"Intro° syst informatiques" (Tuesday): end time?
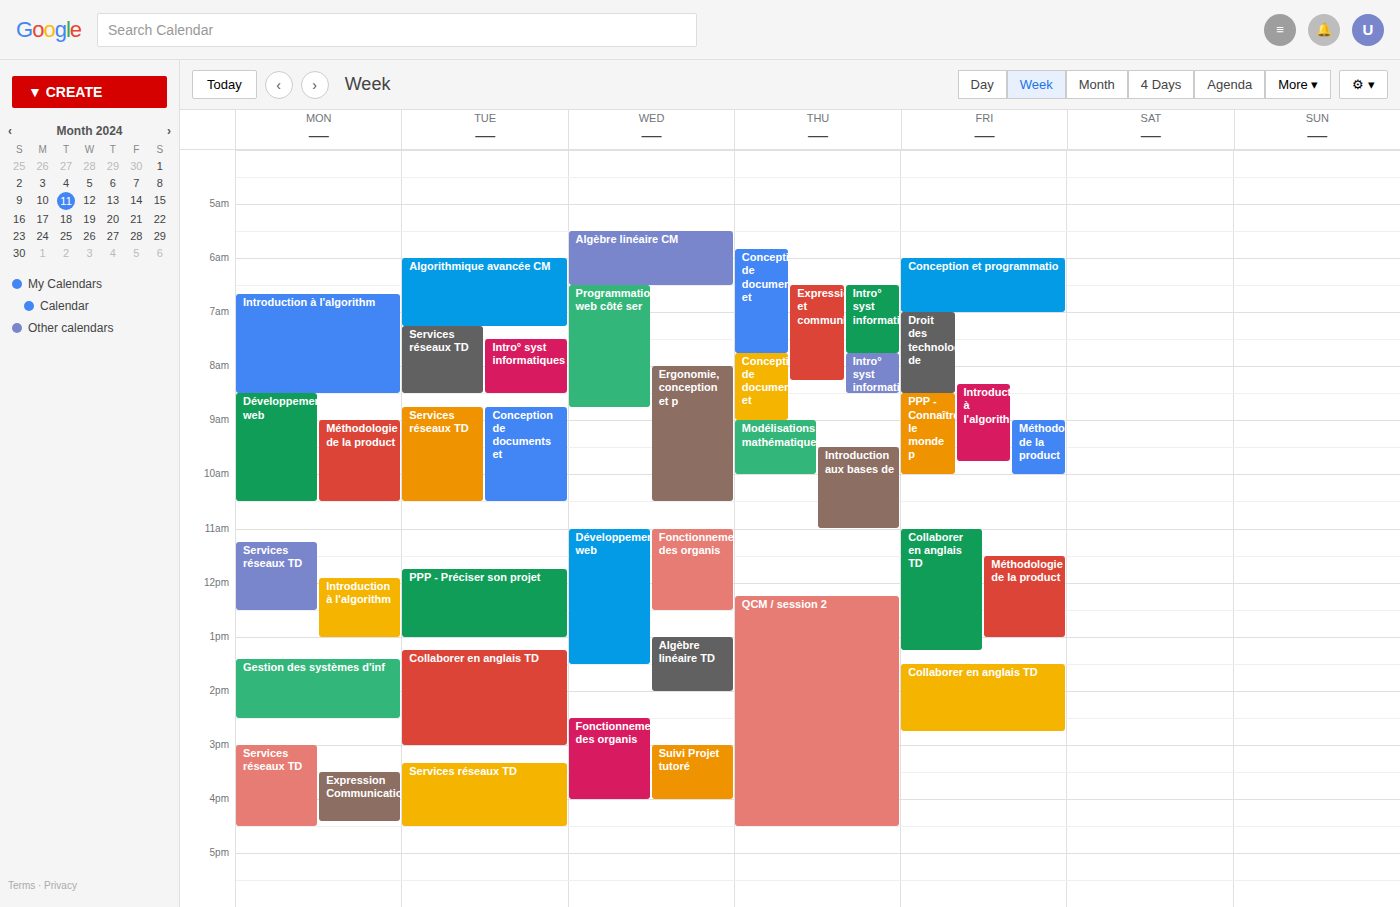
08:30